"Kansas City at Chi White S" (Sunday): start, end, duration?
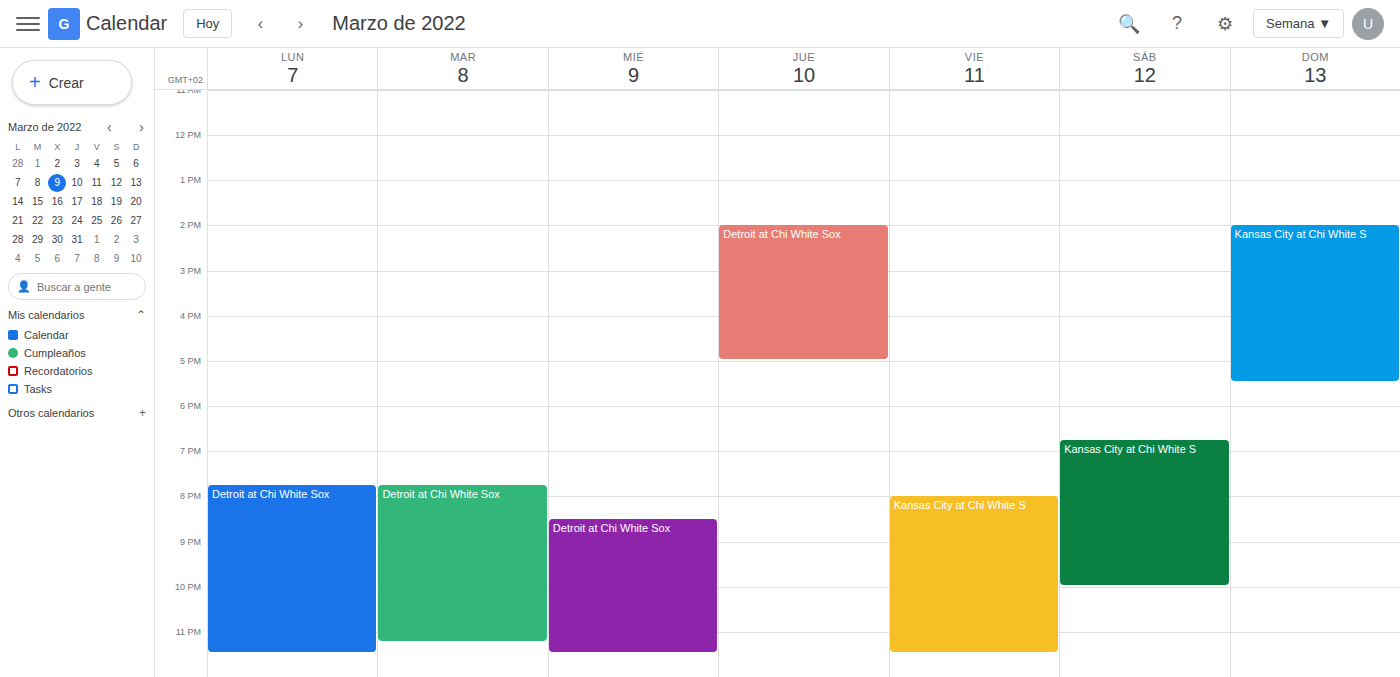
2:00 PM to 5:30 PM, 3 hours 30 minutes